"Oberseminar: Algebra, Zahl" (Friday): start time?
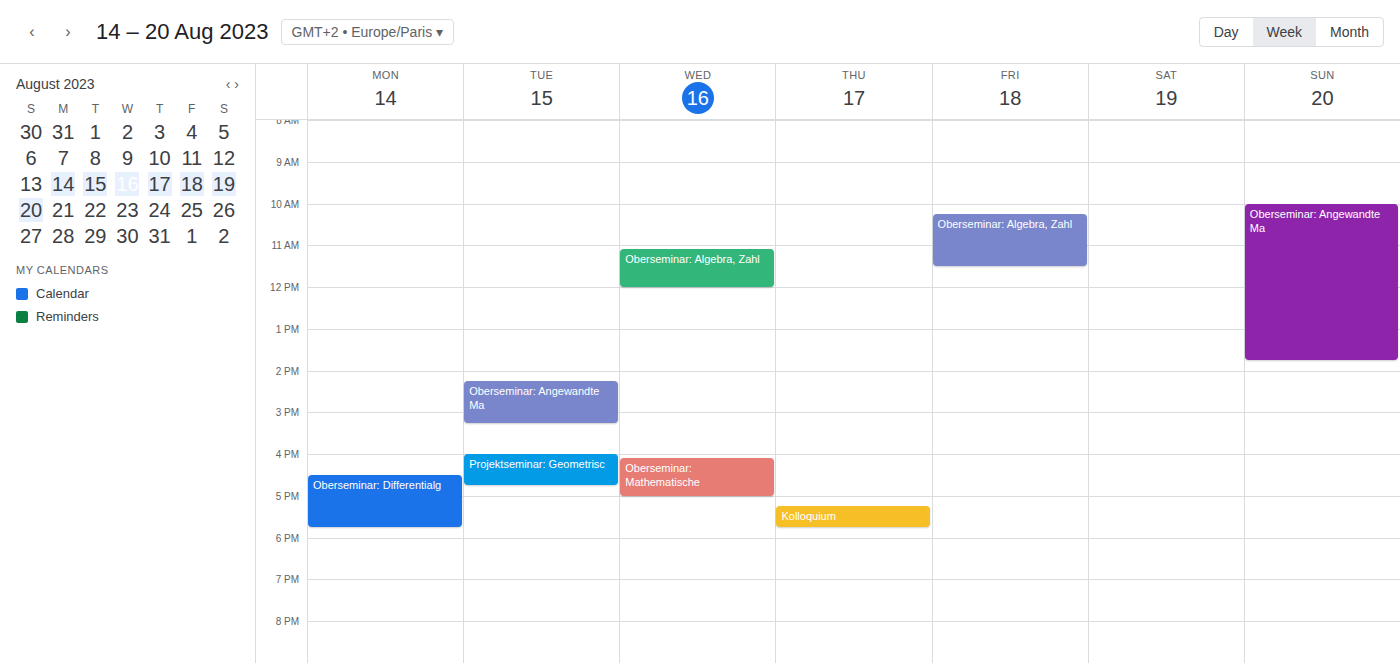
10:15 AM